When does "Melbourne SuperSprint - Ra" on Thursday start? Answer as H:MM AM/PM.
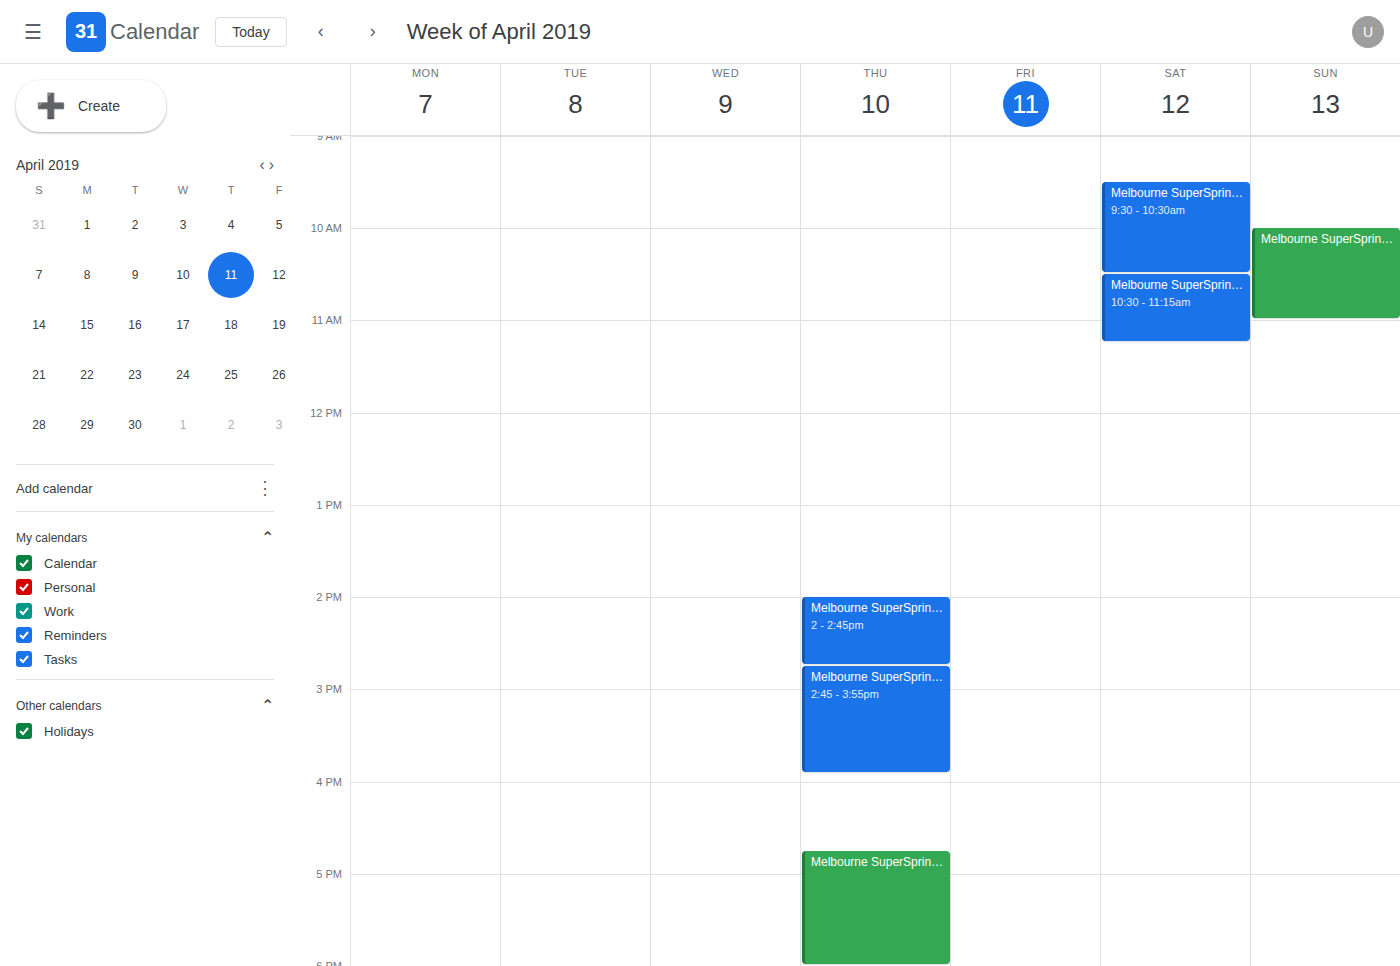
4:45 PM